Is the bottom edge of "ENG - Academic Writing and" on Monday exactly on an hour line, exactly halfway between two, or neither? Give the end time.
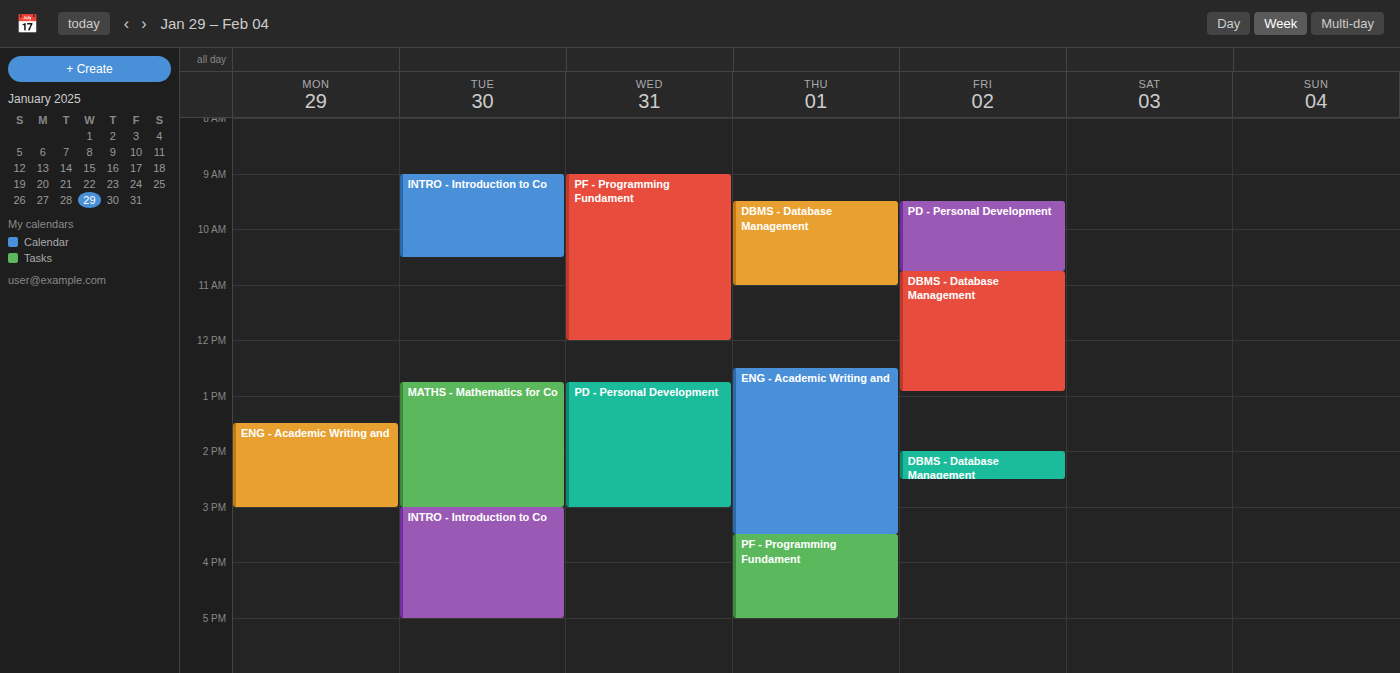
3:00 PM -- exactly on the 3 PM line.